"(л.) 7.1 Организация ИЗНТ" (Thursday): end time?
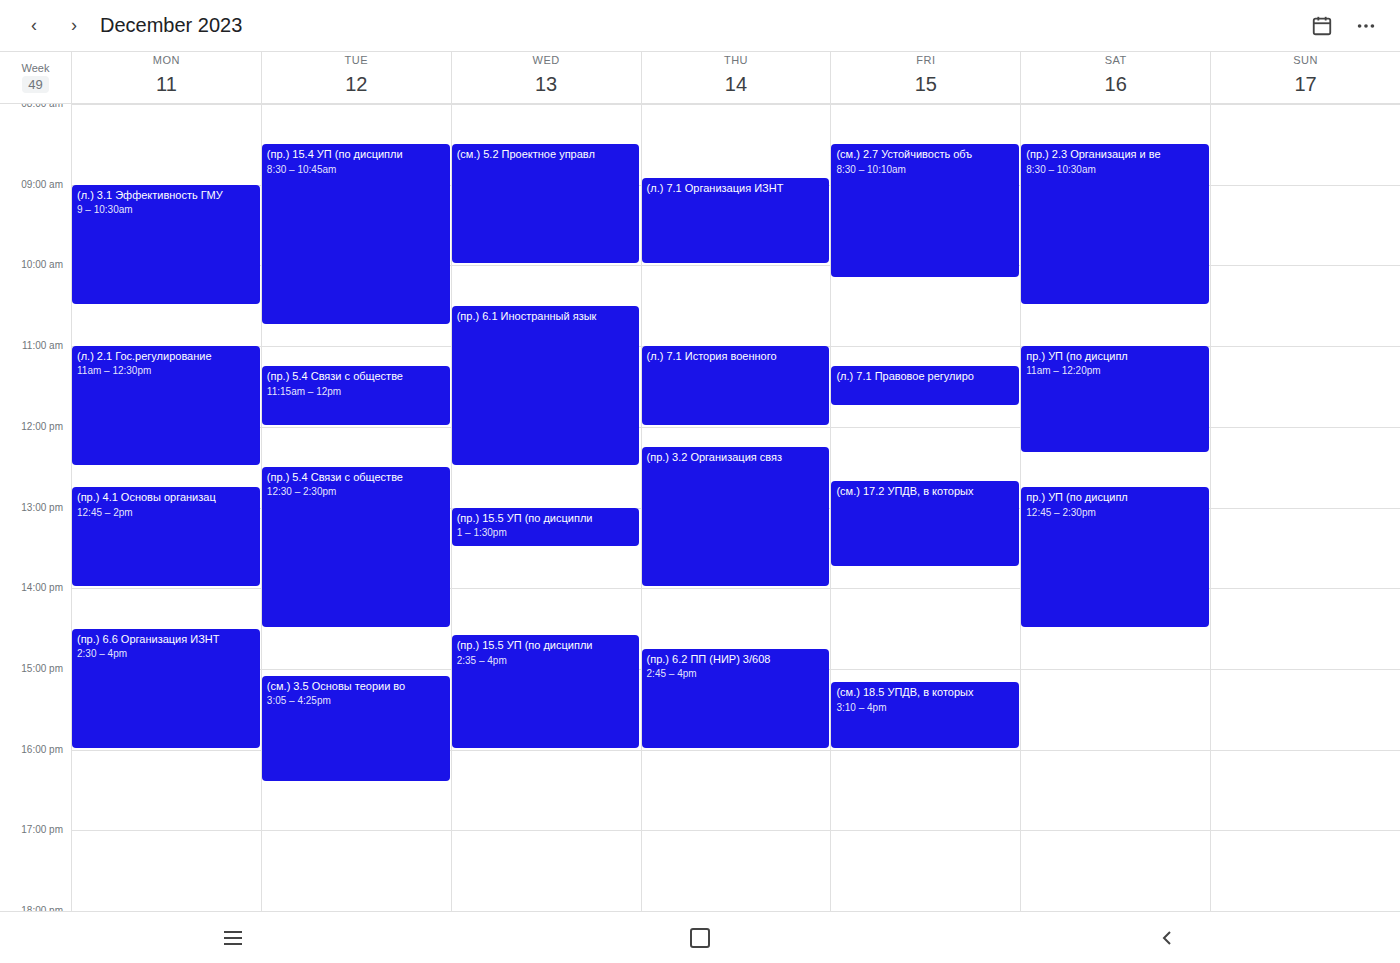
10:00 AM